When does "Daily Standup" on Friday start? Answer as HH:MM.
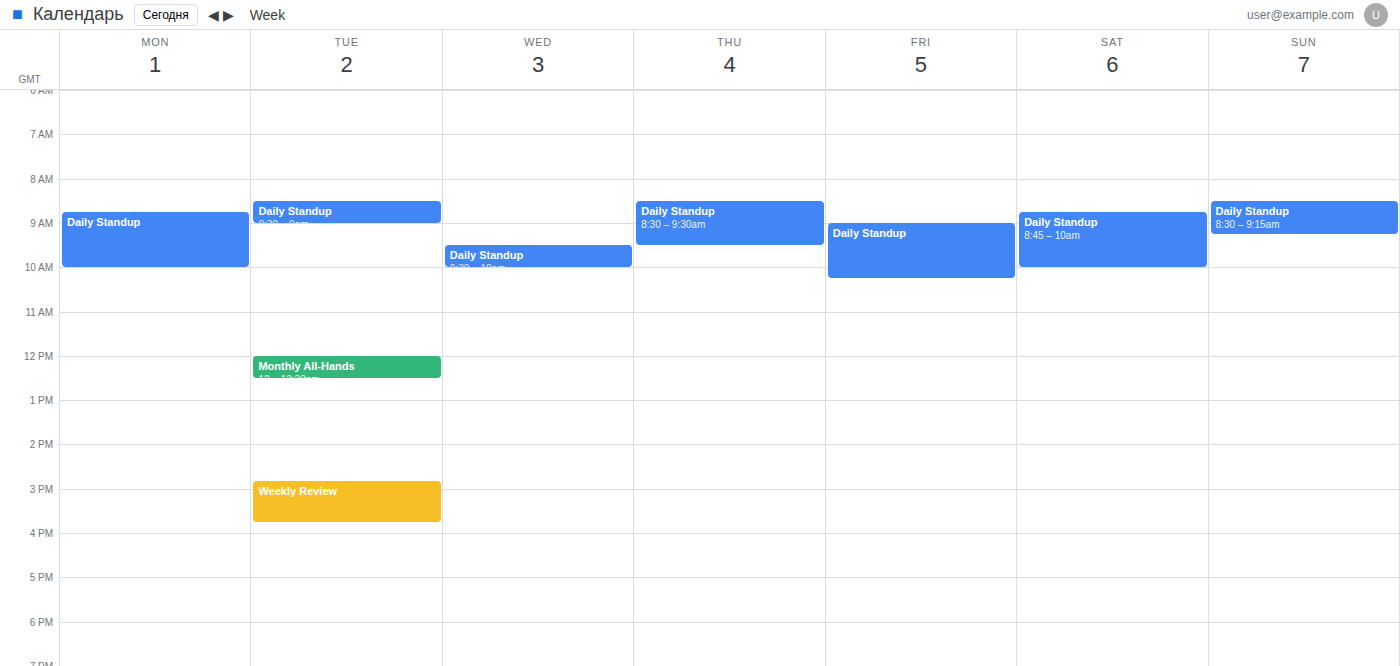
09:00